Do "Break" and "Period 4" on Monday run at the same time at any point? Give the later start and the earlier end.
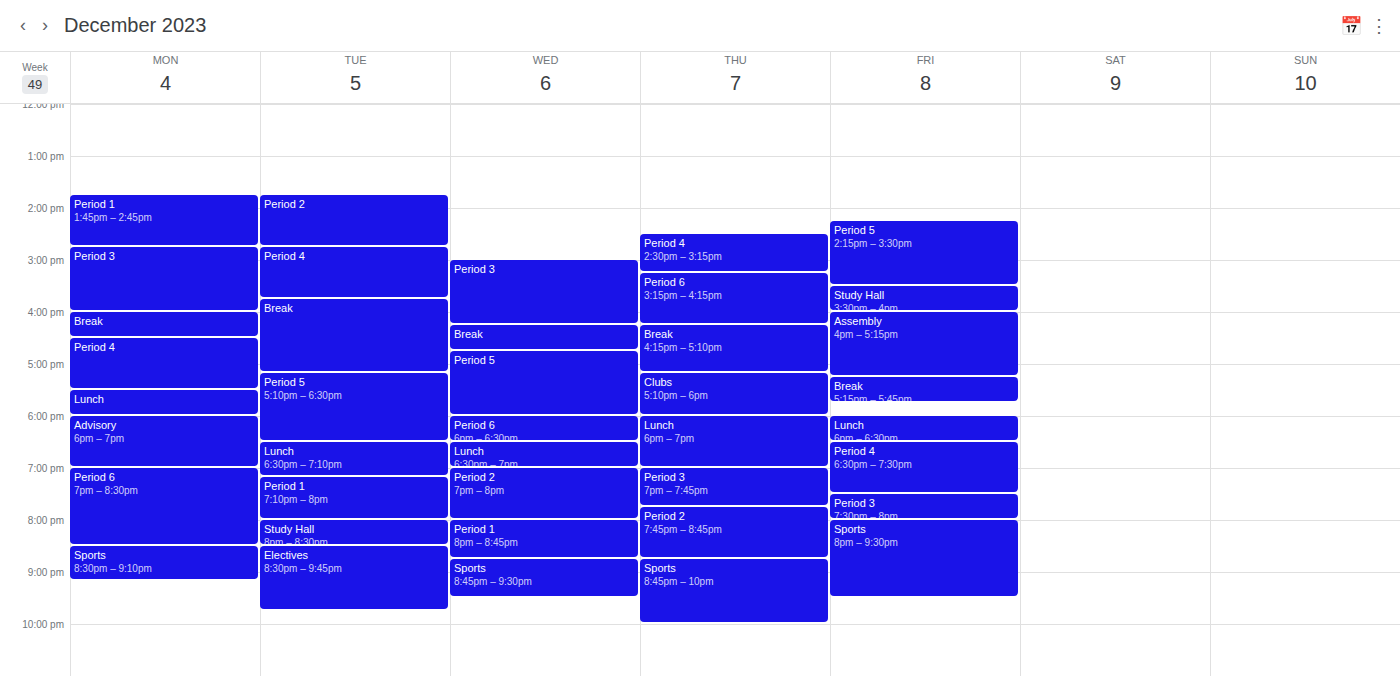
"Break" ends at 4:30 PM, exactly when "Period 4" starts -- they touch but do not overlap.